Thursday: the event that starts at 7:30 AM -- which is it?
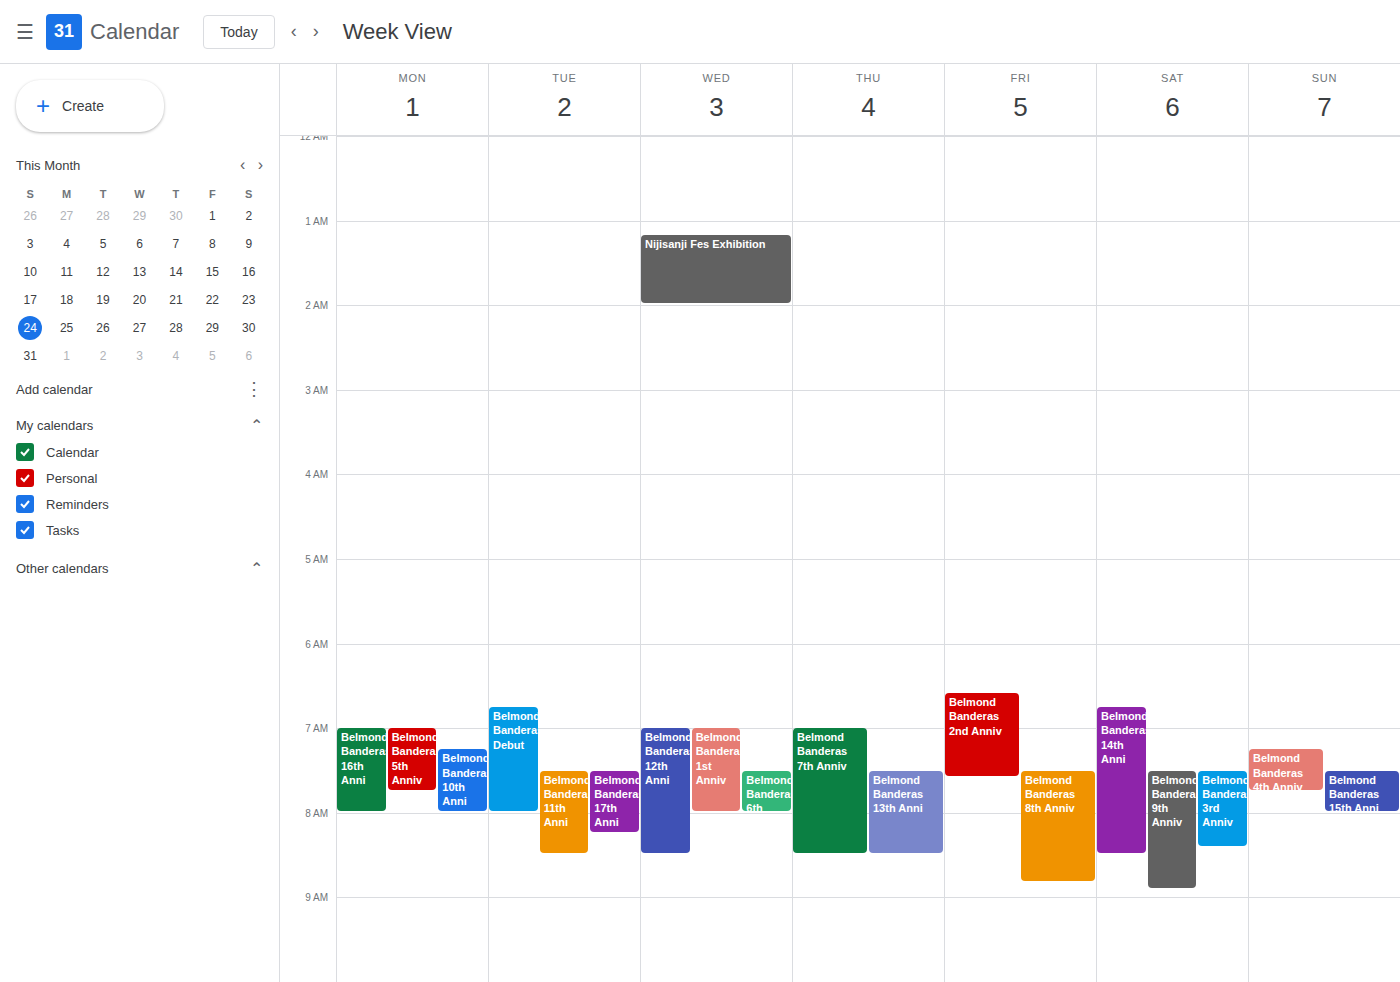
"Belmond Banderas 13th Anni"